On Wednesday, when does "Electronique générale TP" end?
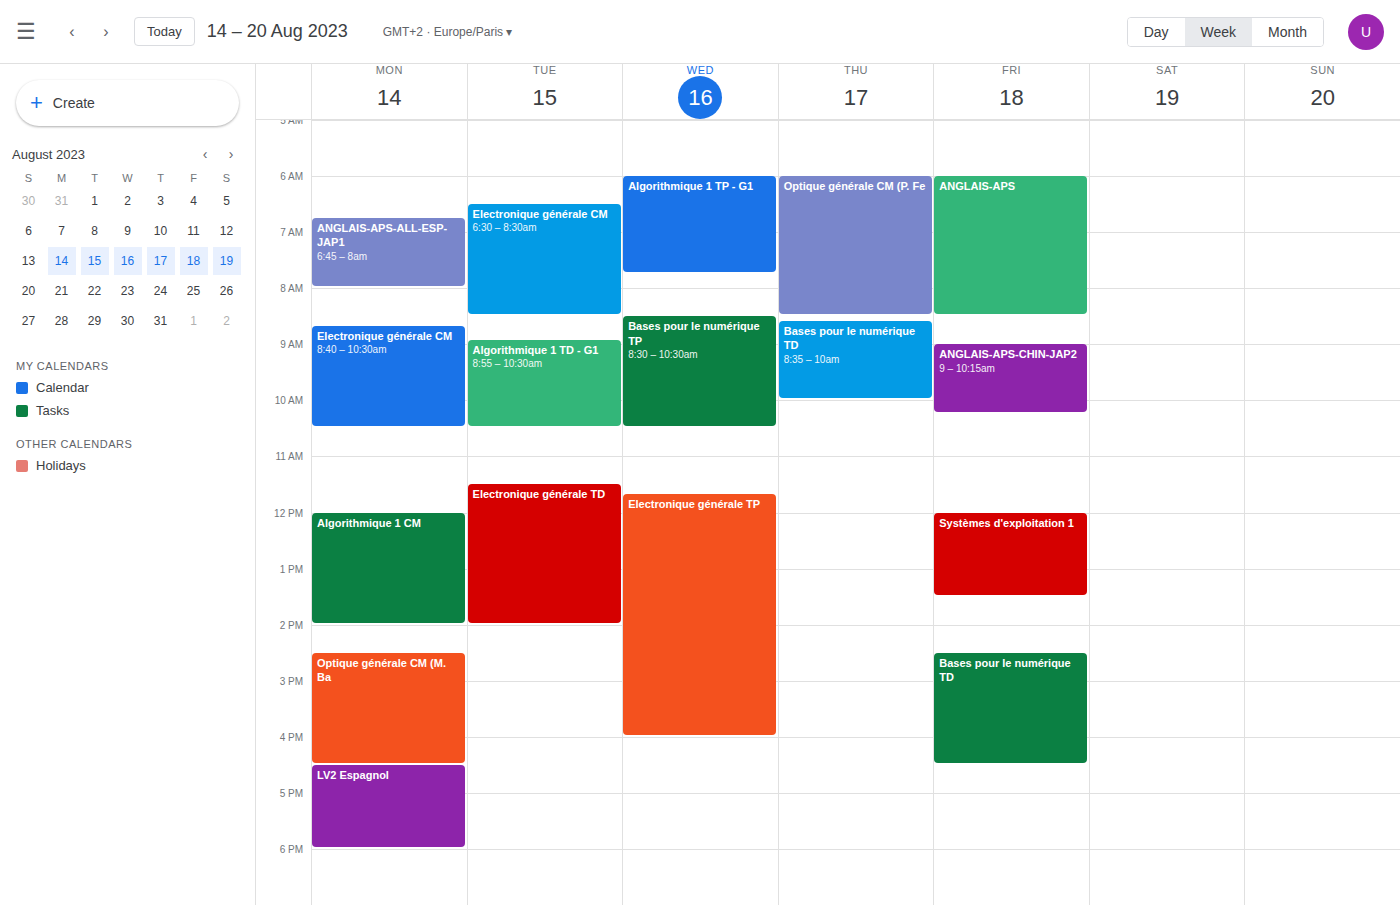
4:00 PM